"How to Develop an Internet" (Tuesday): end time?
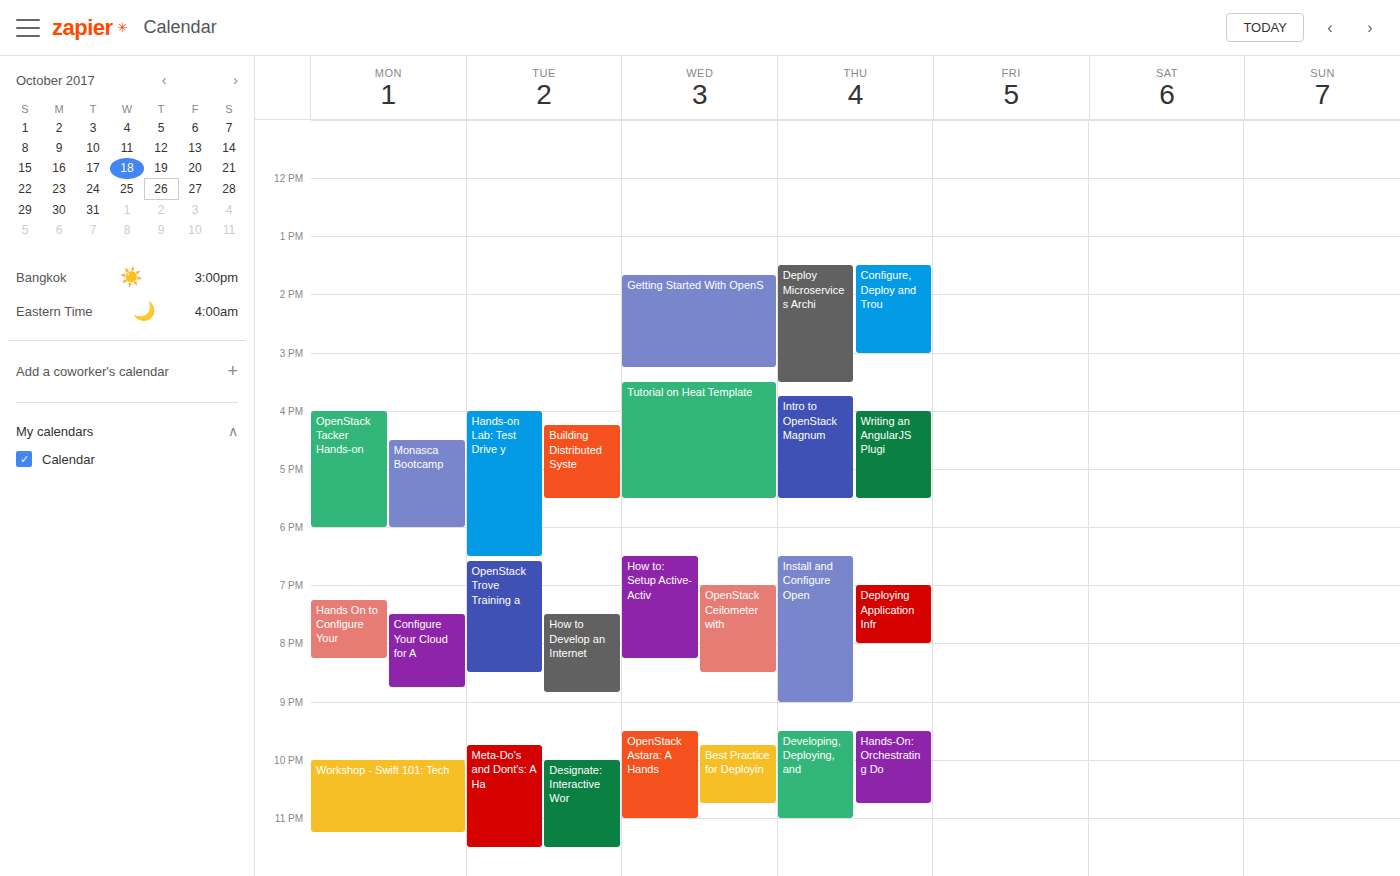
8:50 PM